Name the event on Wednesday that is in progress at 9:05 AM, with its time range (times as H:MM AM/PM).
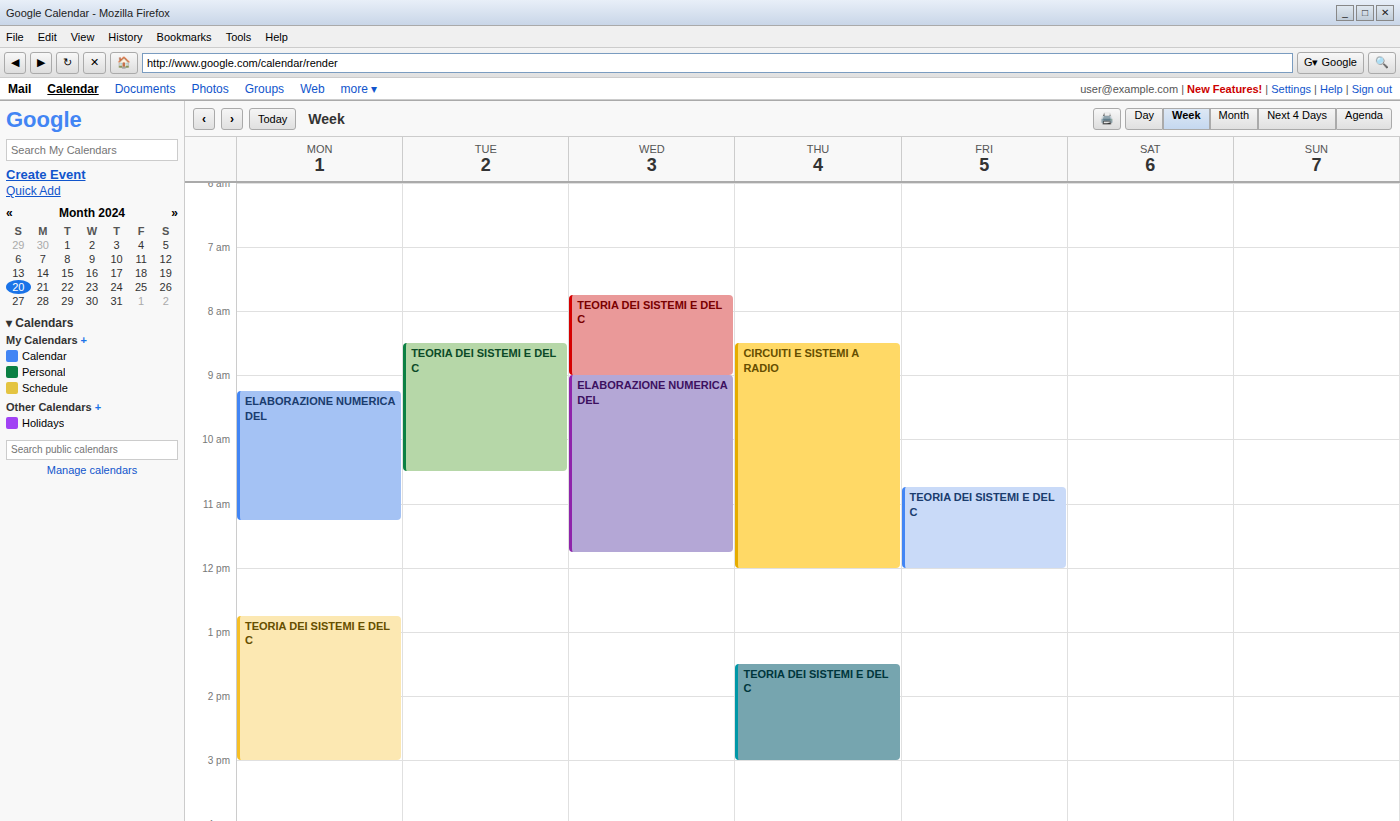
"ELABORAZIONE NUMERICA DEL", 9:00 AM to 11:45 AM